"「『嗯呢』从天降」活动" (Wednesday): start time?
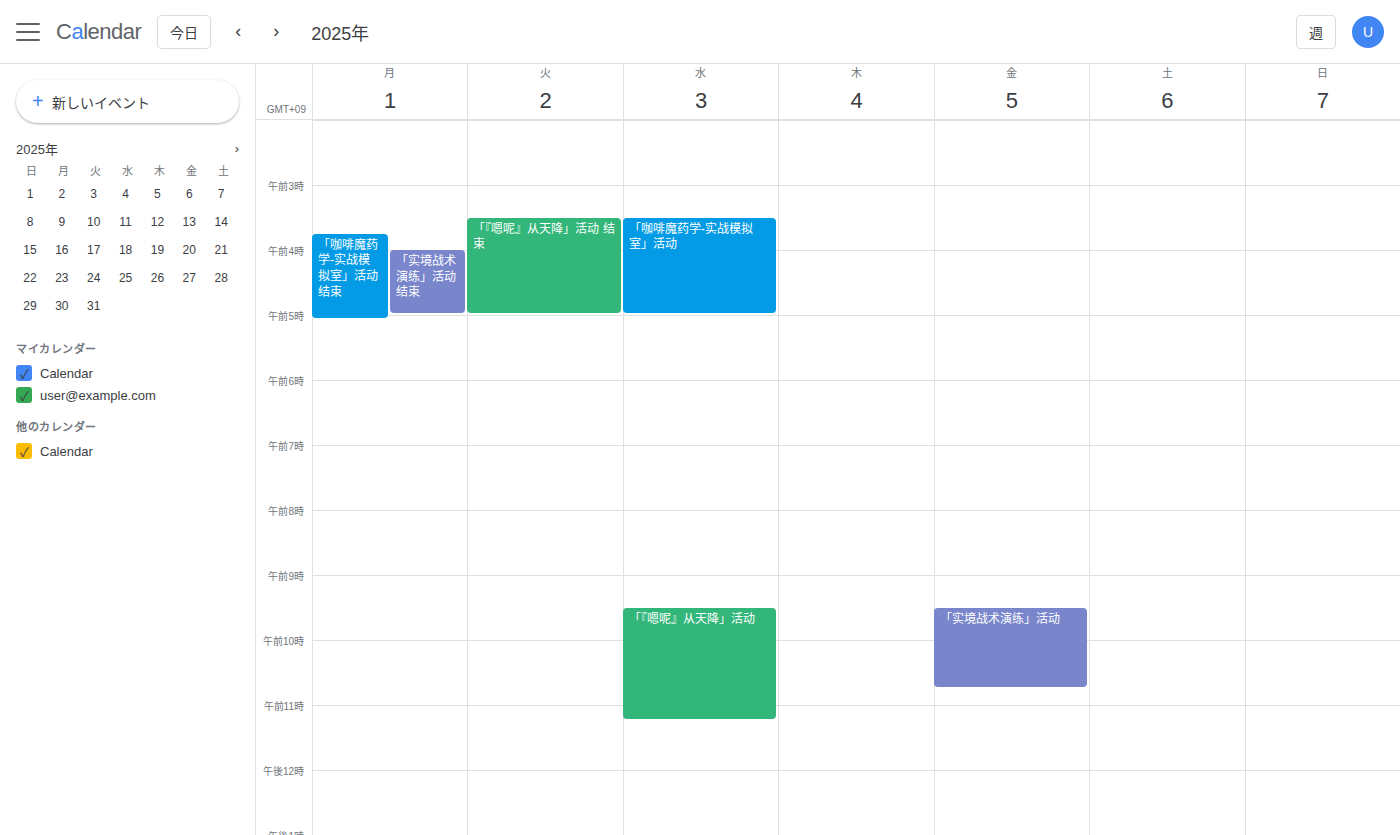
9:30 AM